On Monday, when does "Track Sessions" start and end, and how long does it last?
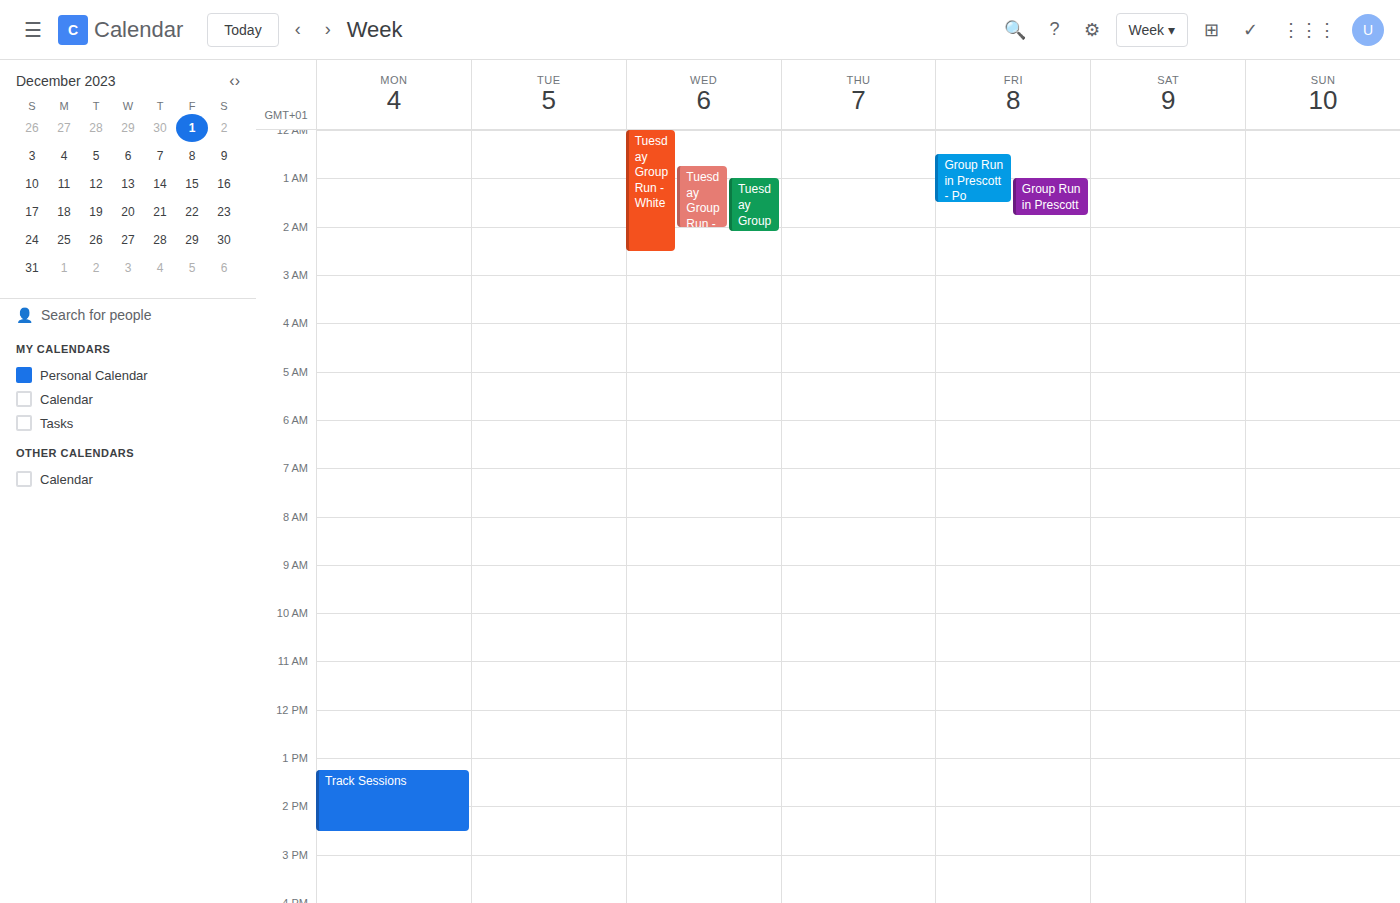
13:15 to 14:30, 1 hour 15 minutes